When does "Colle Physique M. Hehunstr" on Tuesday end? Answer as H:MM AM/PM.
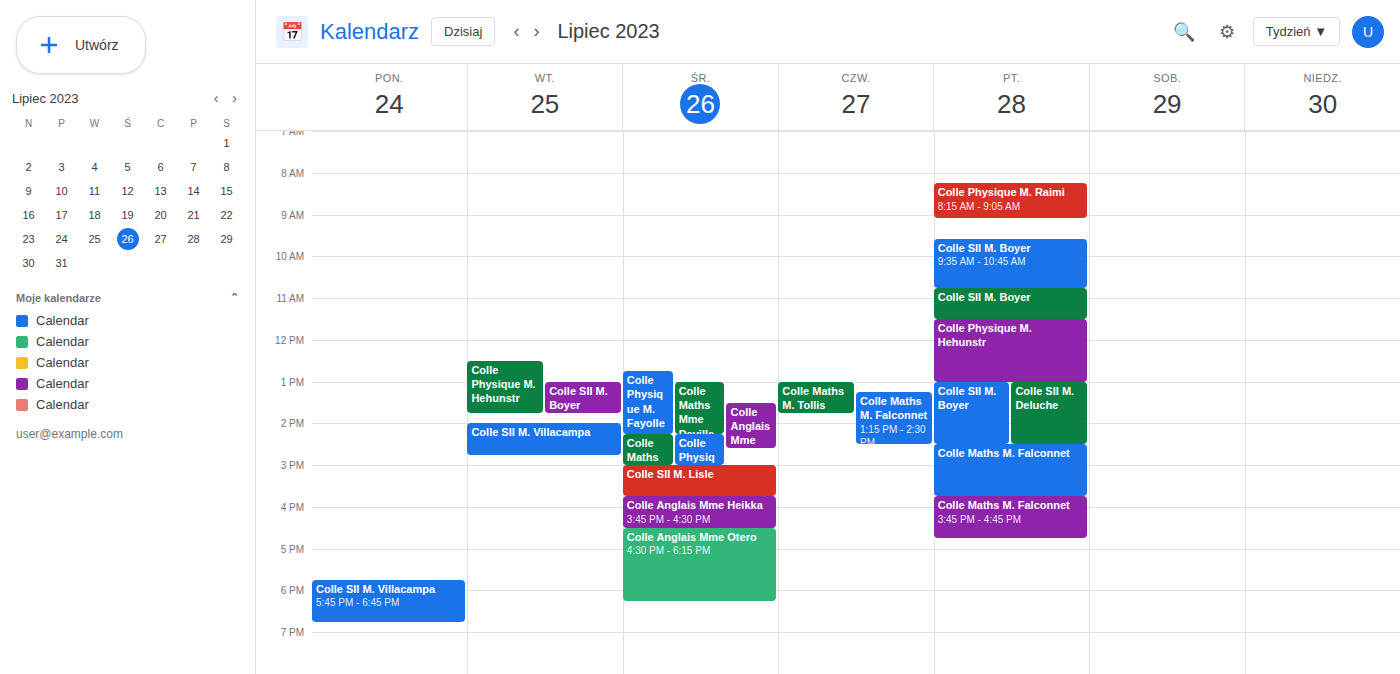
1:45 PM